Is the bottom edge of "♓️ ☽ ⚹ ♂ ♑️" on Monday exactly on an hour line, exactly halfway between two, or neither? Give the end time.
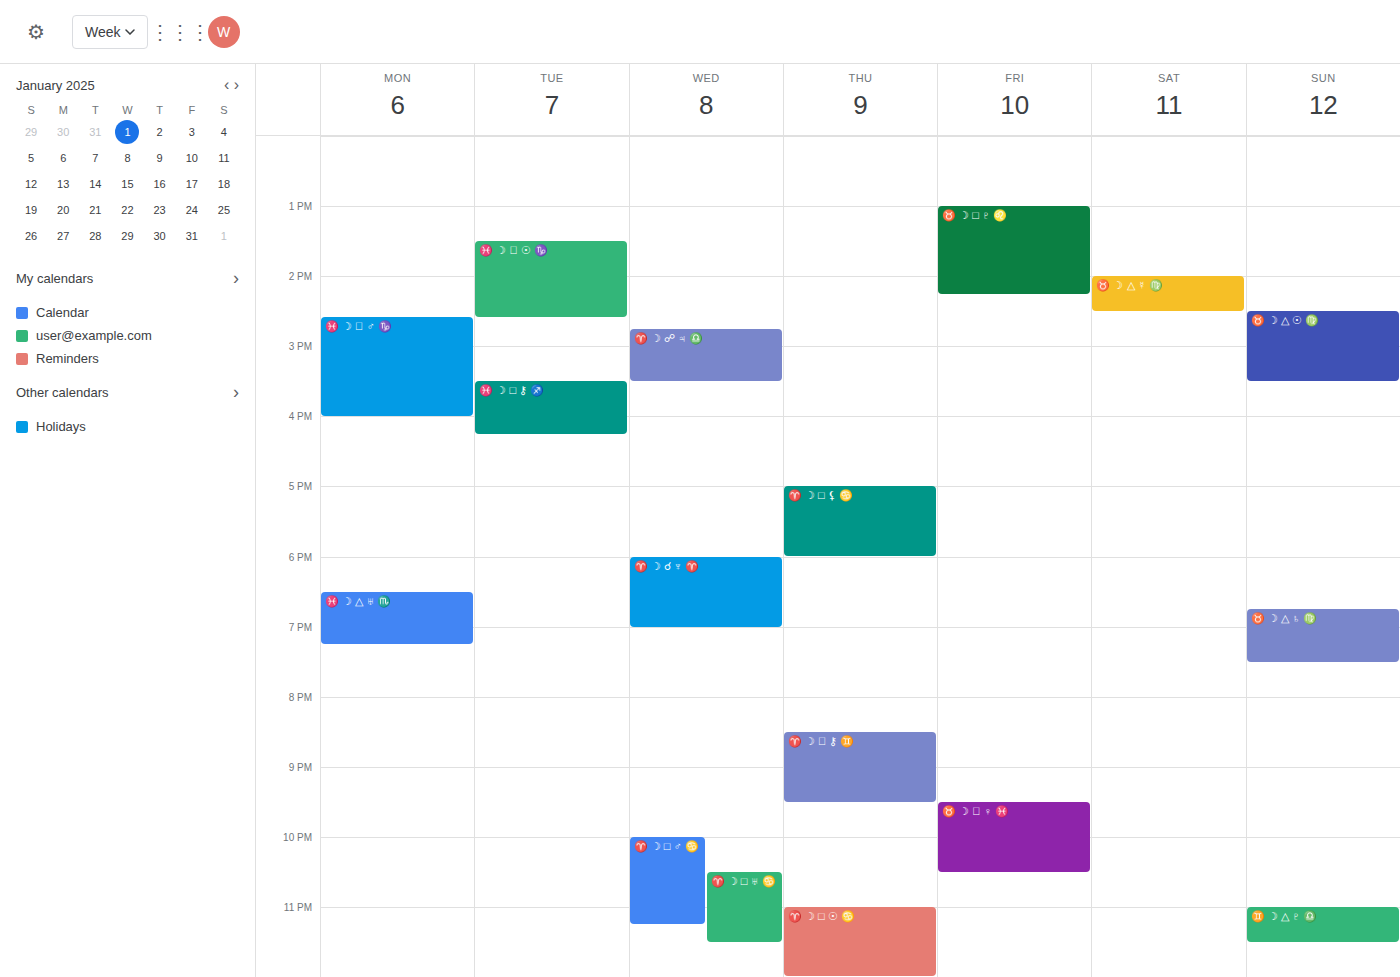
4:00 PM -- exactly on the 4 PM line.